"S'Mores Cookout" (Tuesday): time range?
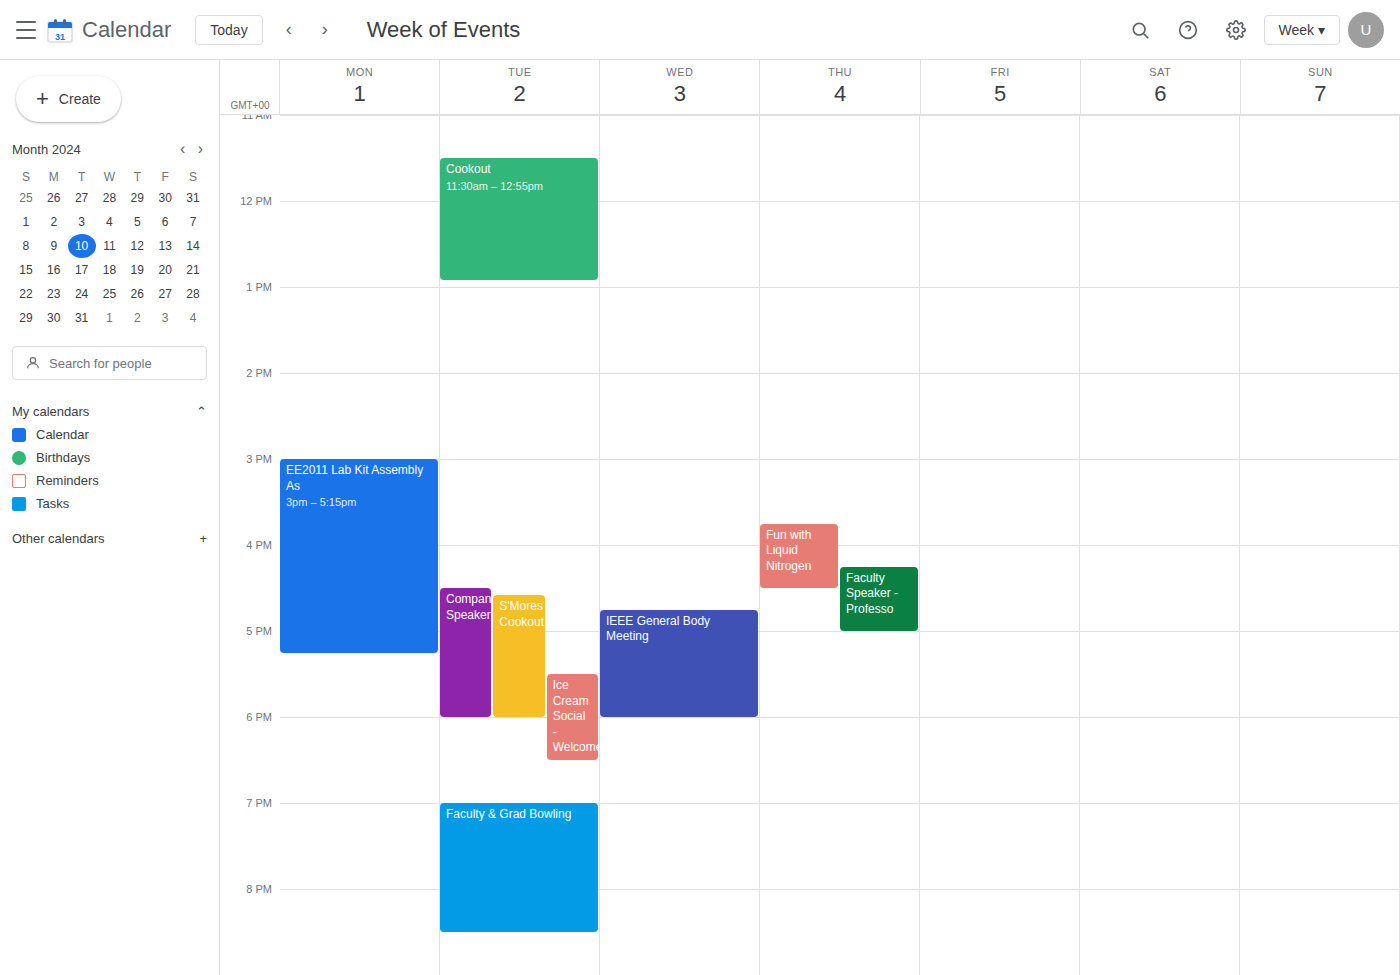
4:35 PM to 6:00 PM